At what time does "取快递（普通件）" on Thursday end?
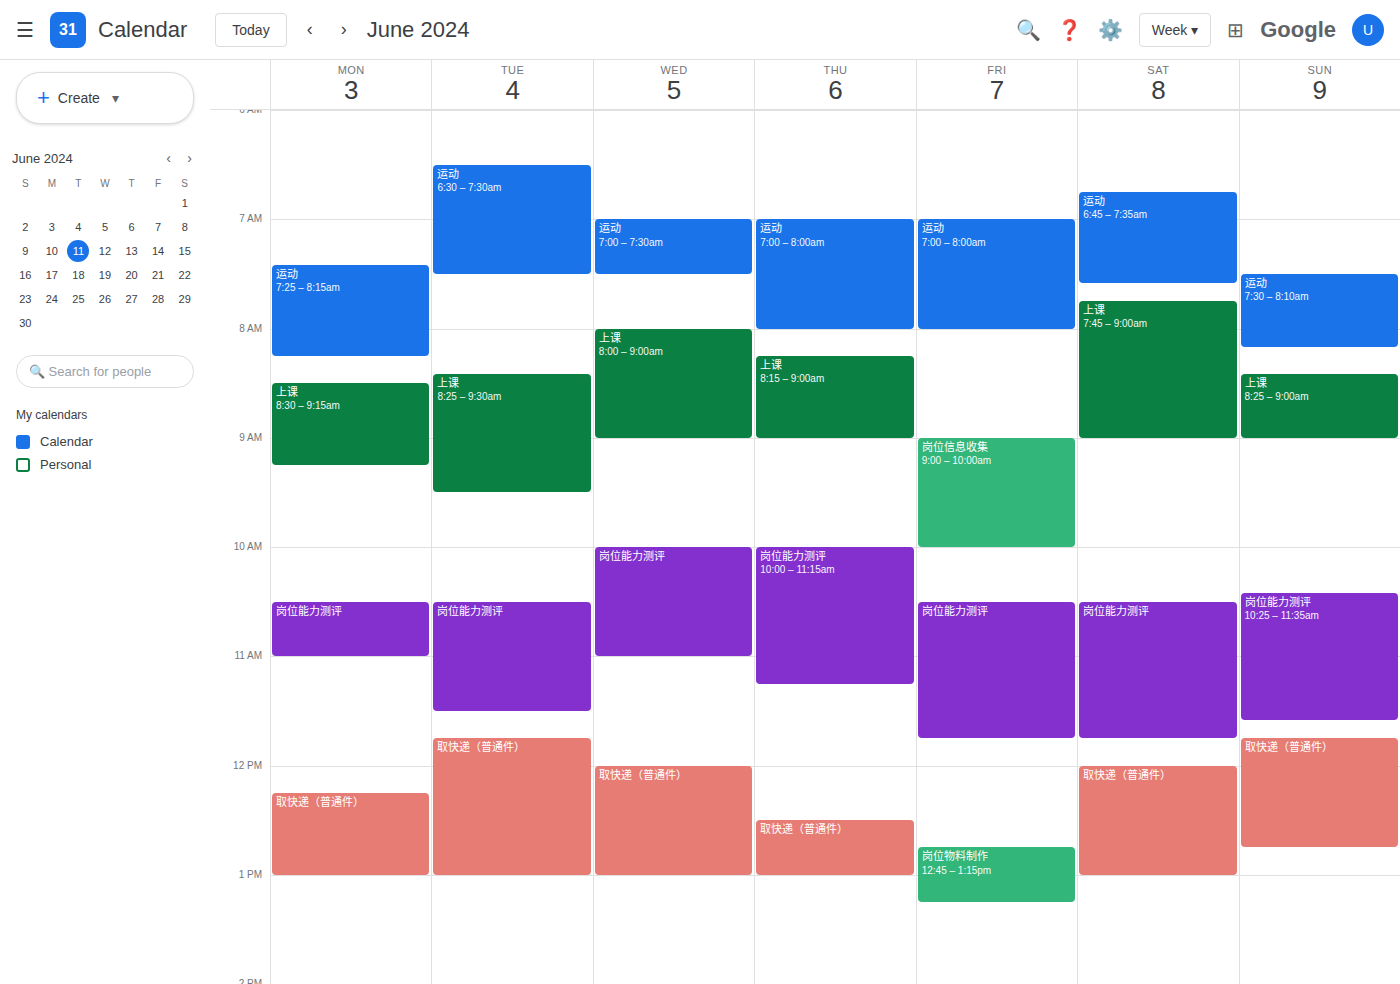
1:00 PM